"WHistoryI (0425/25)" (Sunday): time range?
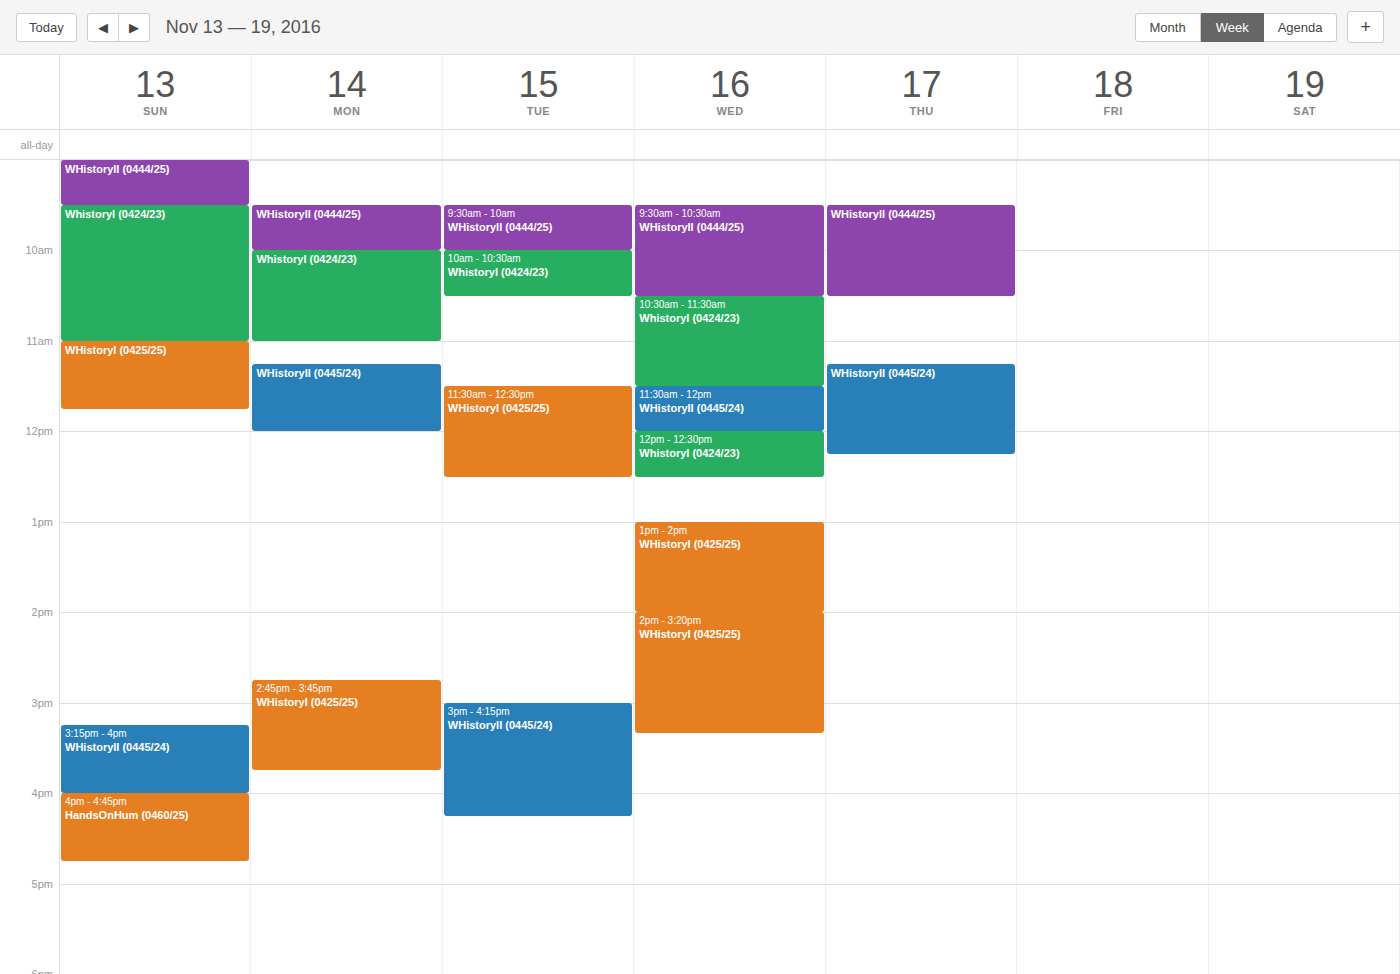
11:00 to 11:45